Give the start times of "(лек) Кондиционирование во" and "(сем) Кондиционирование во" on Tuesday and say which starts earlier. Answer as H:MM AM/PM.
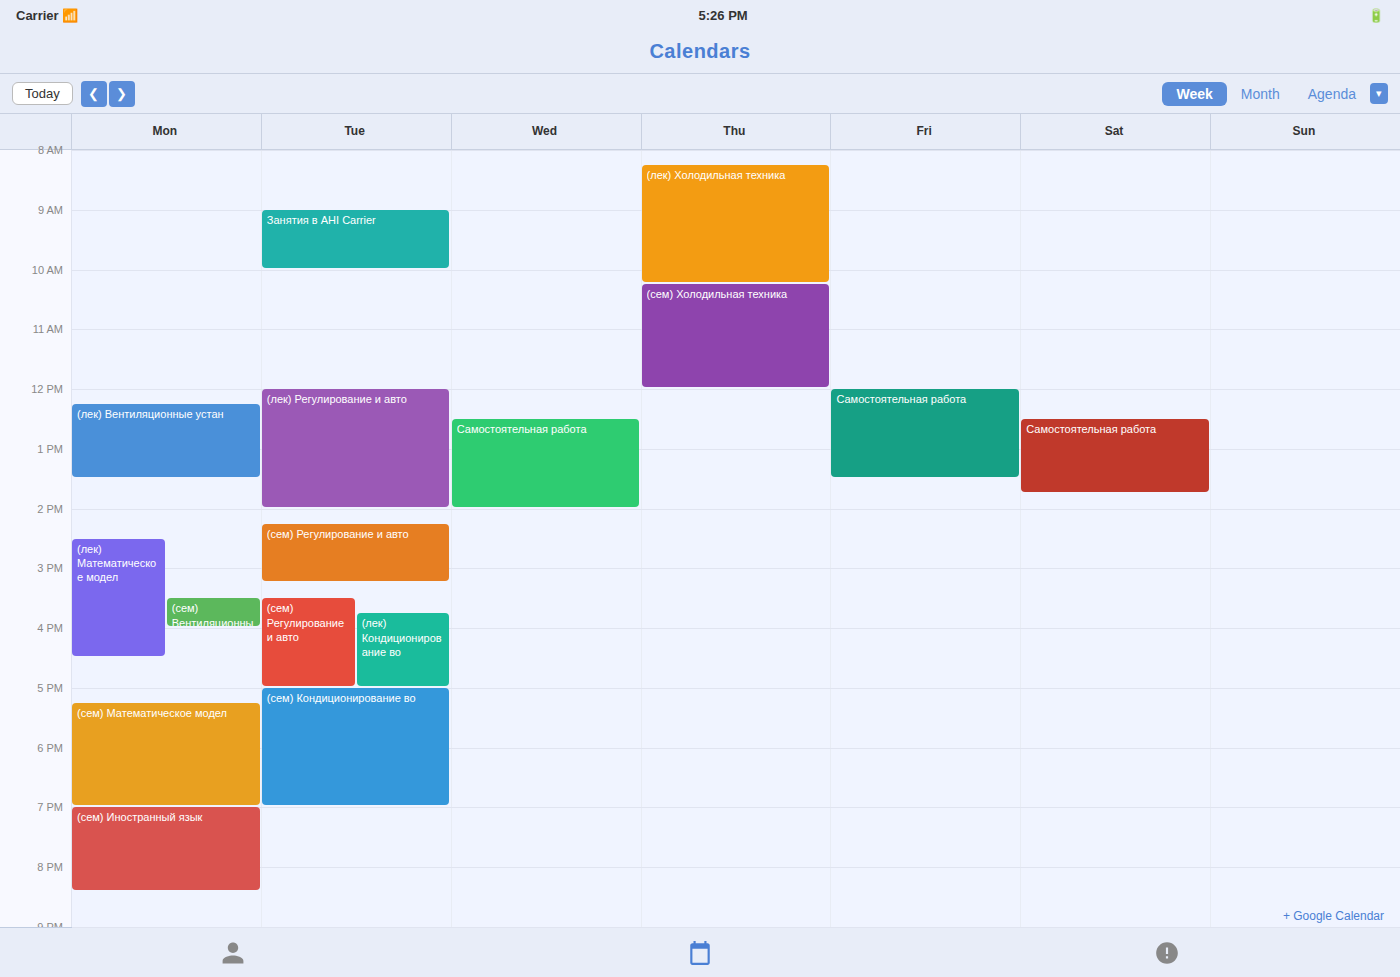
"(лек) Кондиционирование во" 3:45 PM; "(сем) Кондиционирование во" 5:00 PM.